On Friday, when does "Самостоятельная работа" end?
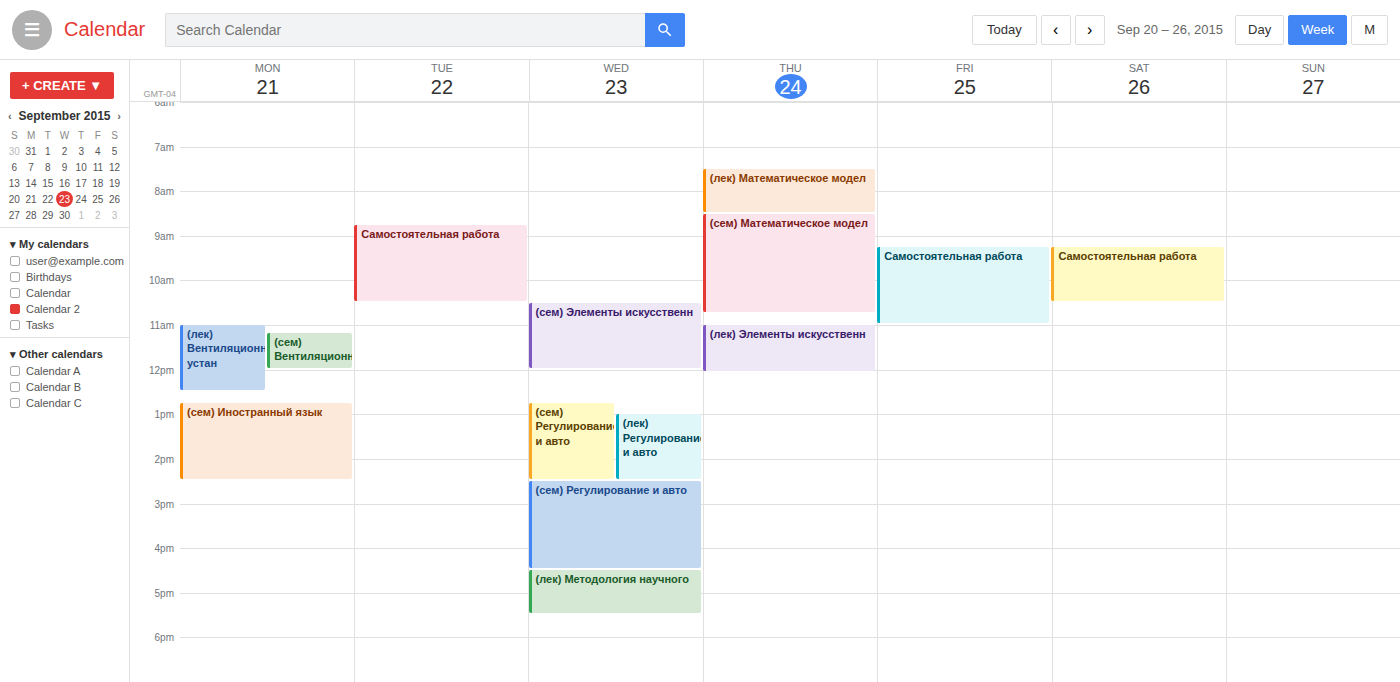
11:00 AM